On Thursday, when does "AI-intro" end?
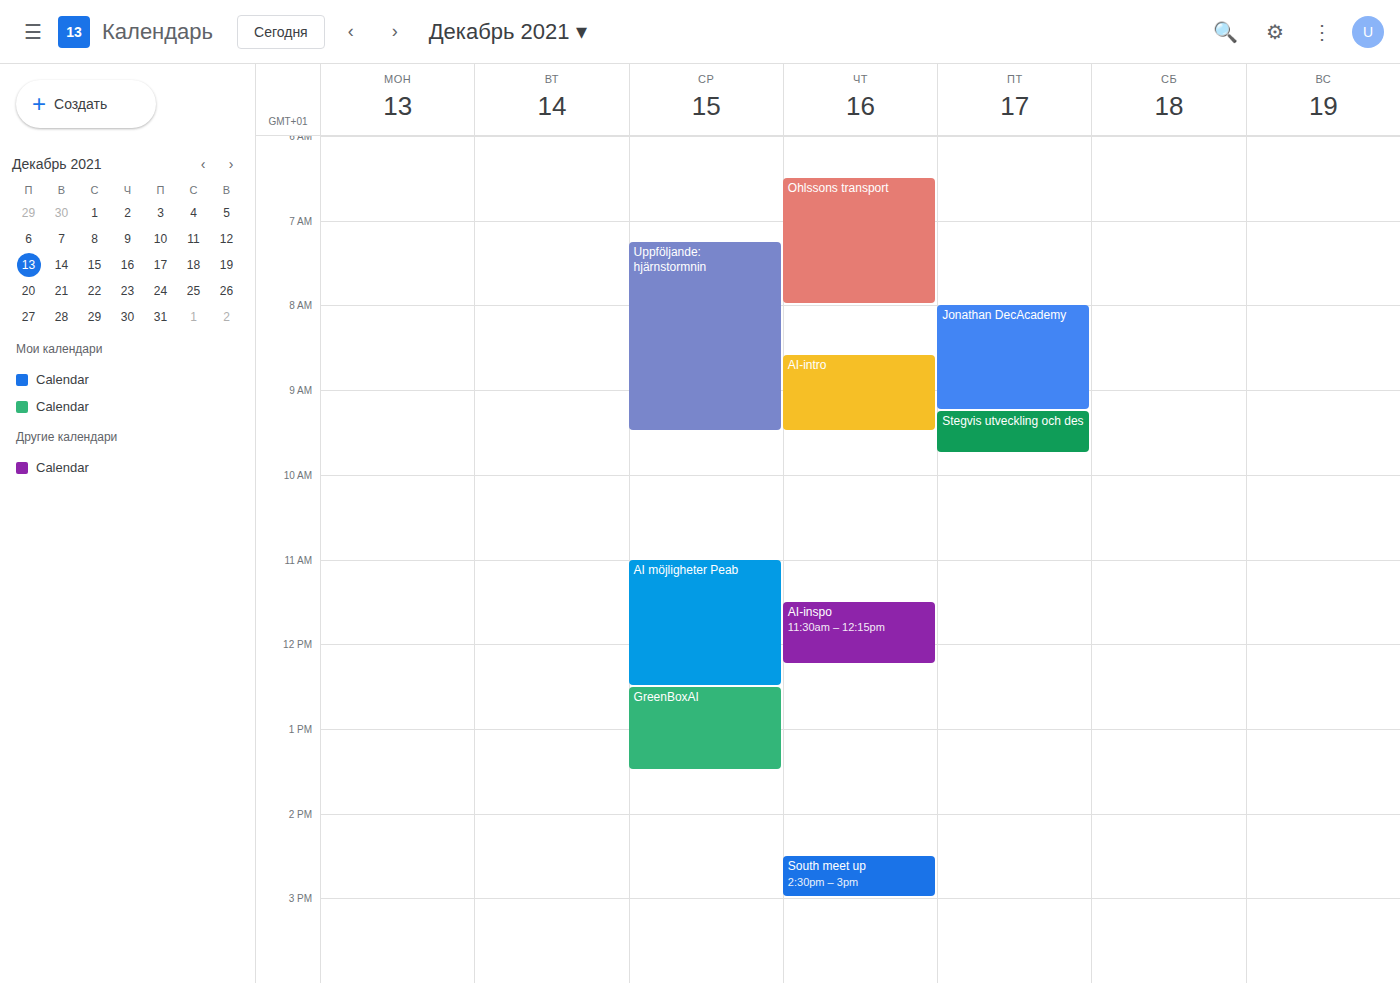
9:30 AM